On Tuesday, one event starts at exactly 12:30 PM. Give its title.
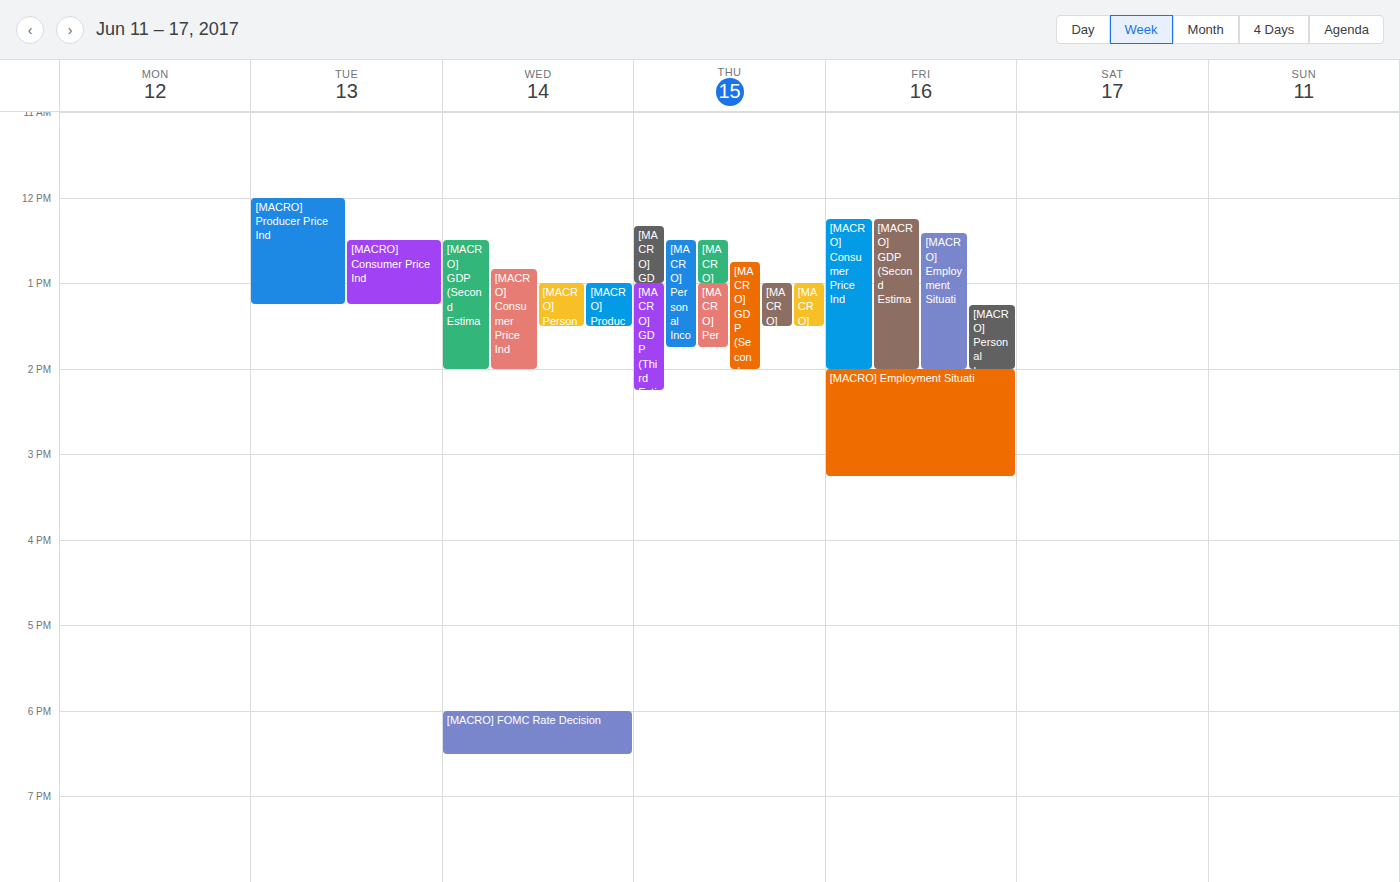
"[MACRO] Consumer Price Ind"